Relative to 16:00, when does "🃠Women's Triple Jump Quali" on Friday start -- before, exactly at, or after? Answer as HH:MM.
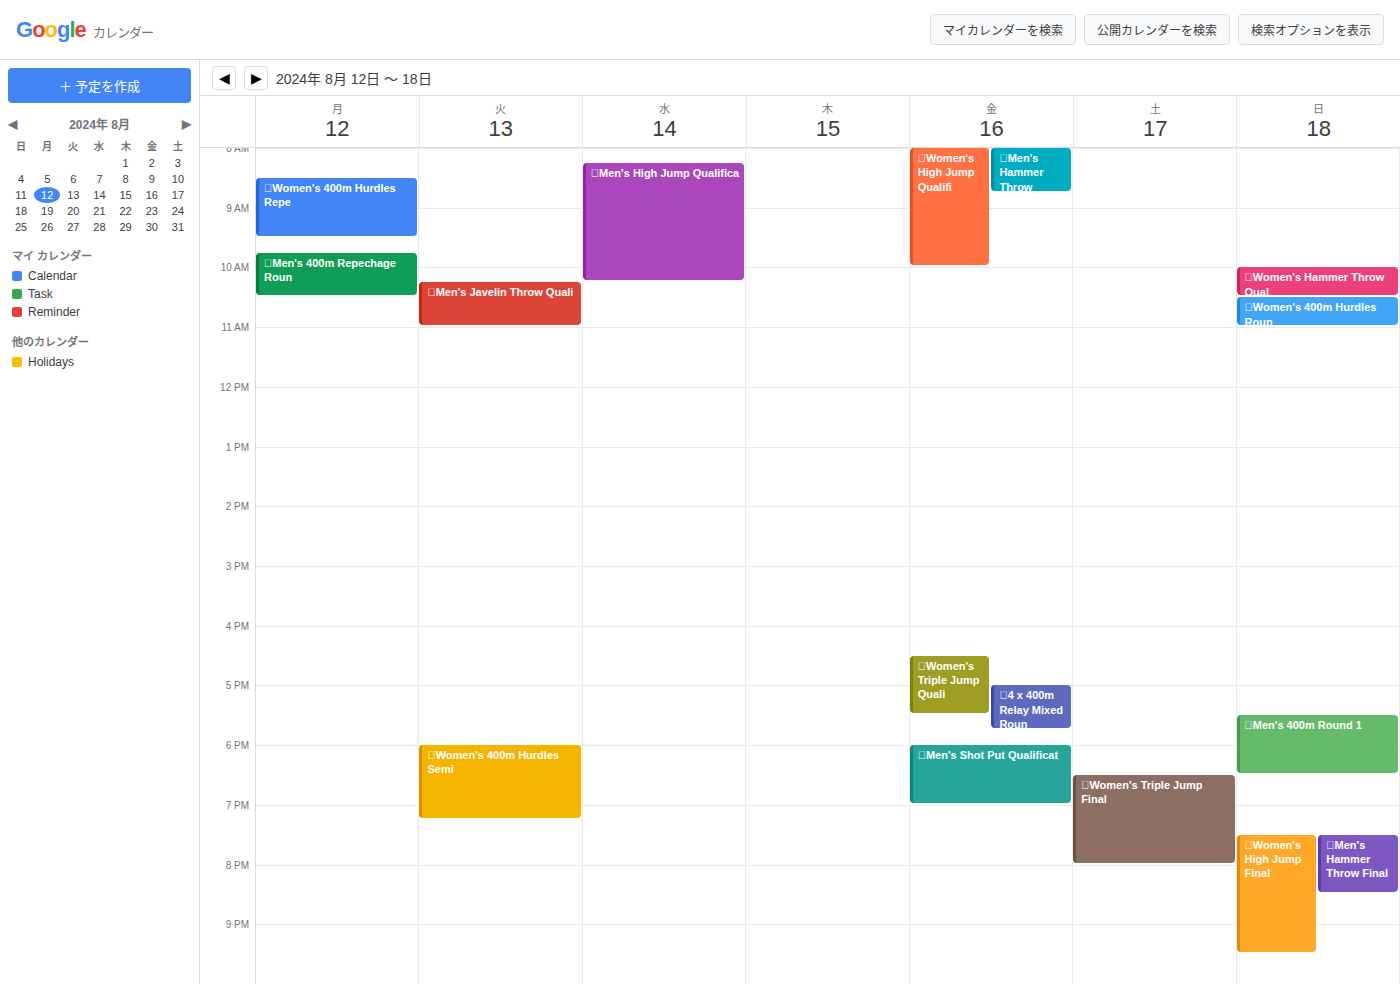
16:30 -- after 16:00, 30 minutes below the 16:00 line.